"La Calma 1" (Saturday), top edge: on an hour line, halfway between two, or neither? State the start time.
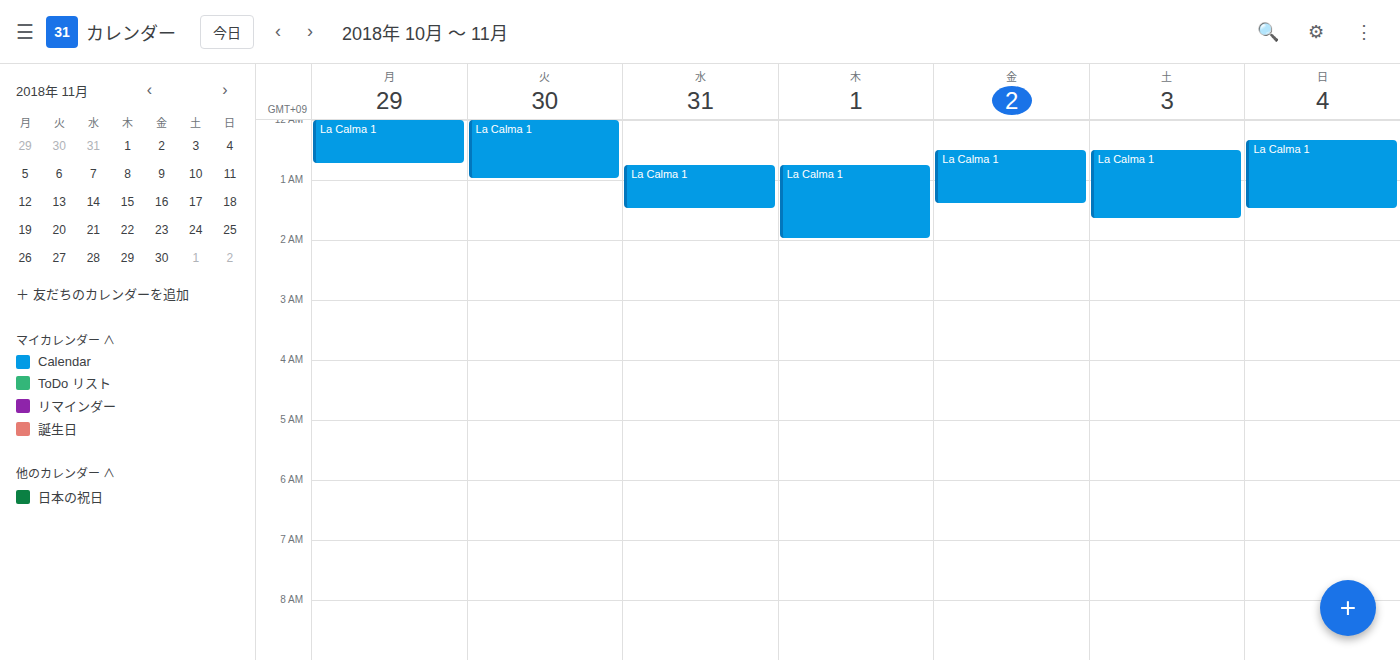
12:30 AM -- halfway between the 12 AM and 1 AM lines.